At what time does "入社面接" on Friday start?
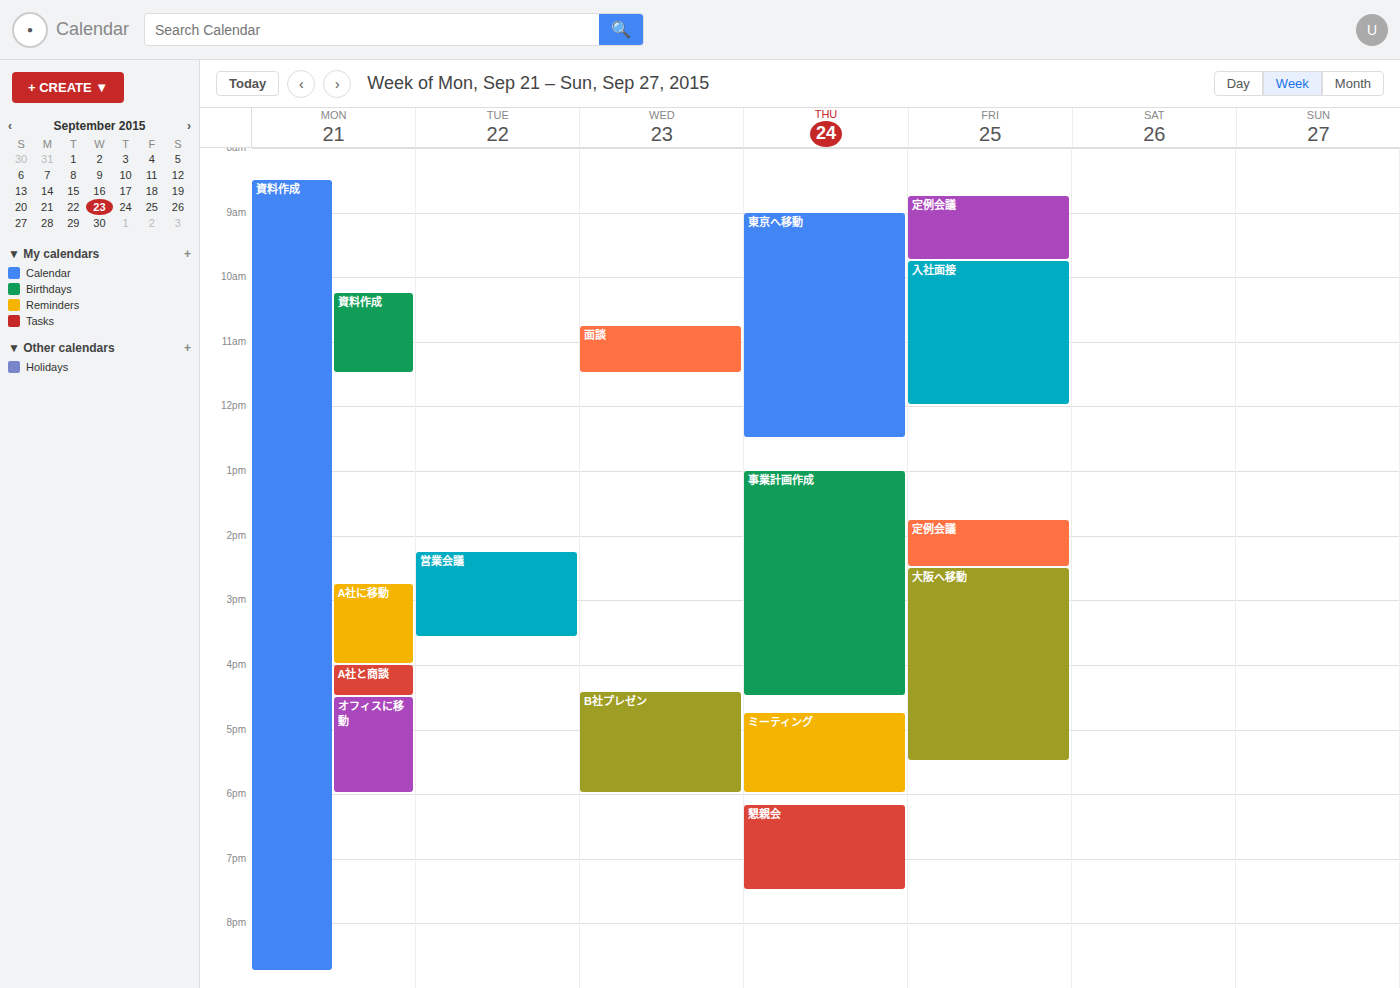
9:45 AM